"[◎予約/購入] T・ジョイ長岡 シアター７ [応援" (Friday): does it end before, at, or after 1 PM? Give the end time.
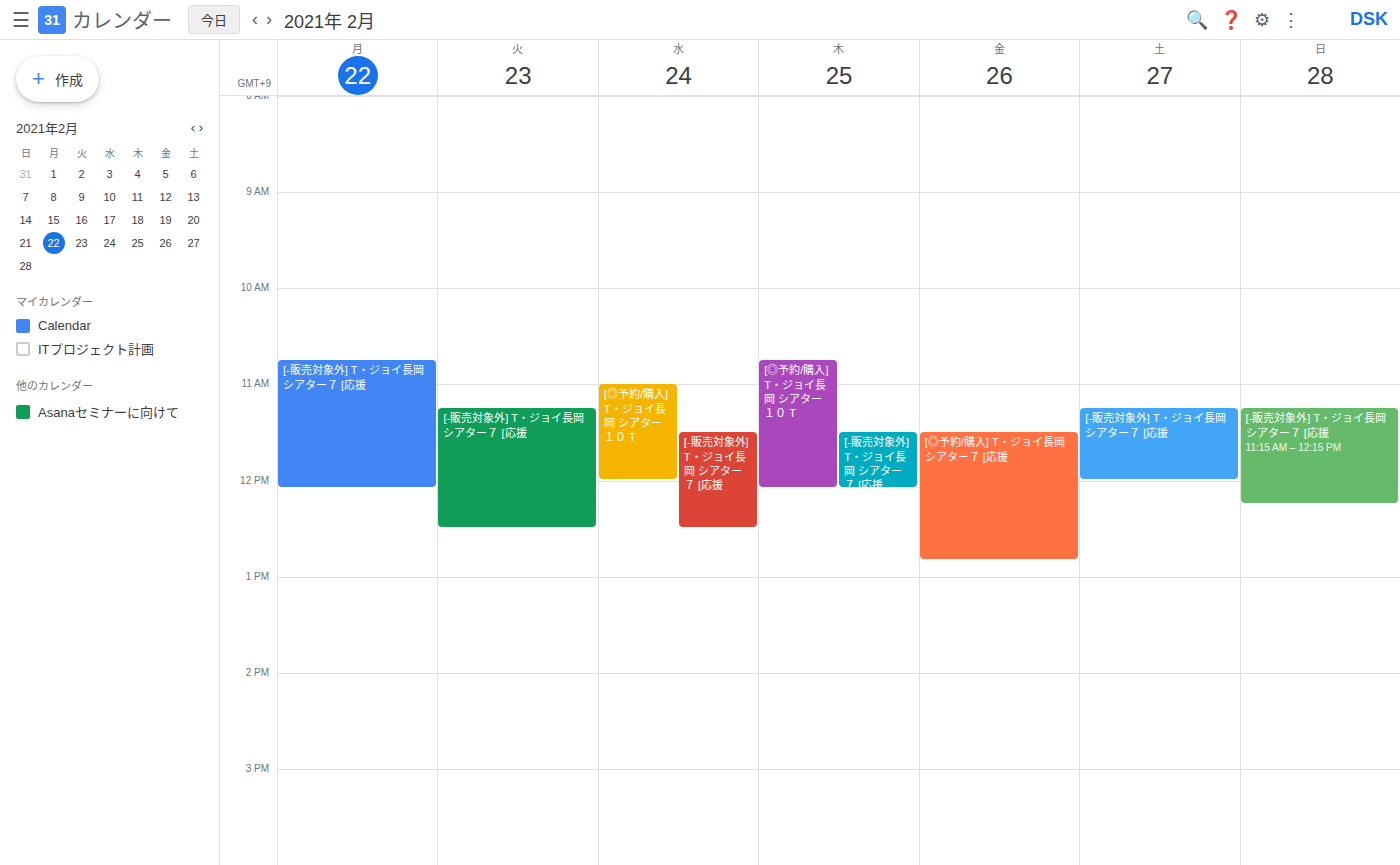
12:50 PM -- before 1 PM, 10 minutes above the 1 PM line.